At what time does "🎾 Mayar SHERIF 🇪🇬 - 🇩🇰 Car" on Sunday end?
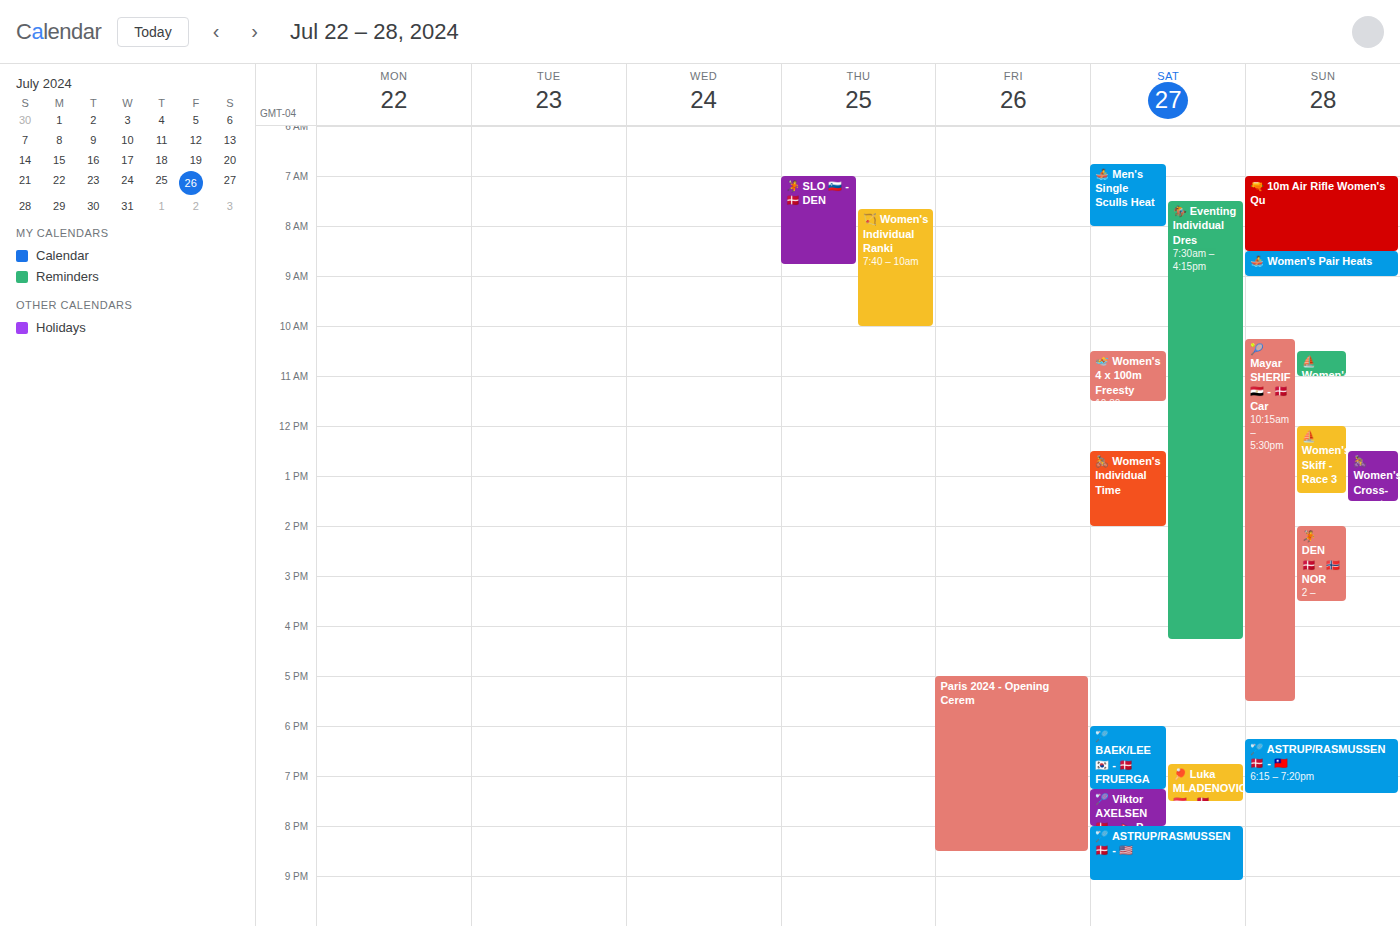
5:30 PM